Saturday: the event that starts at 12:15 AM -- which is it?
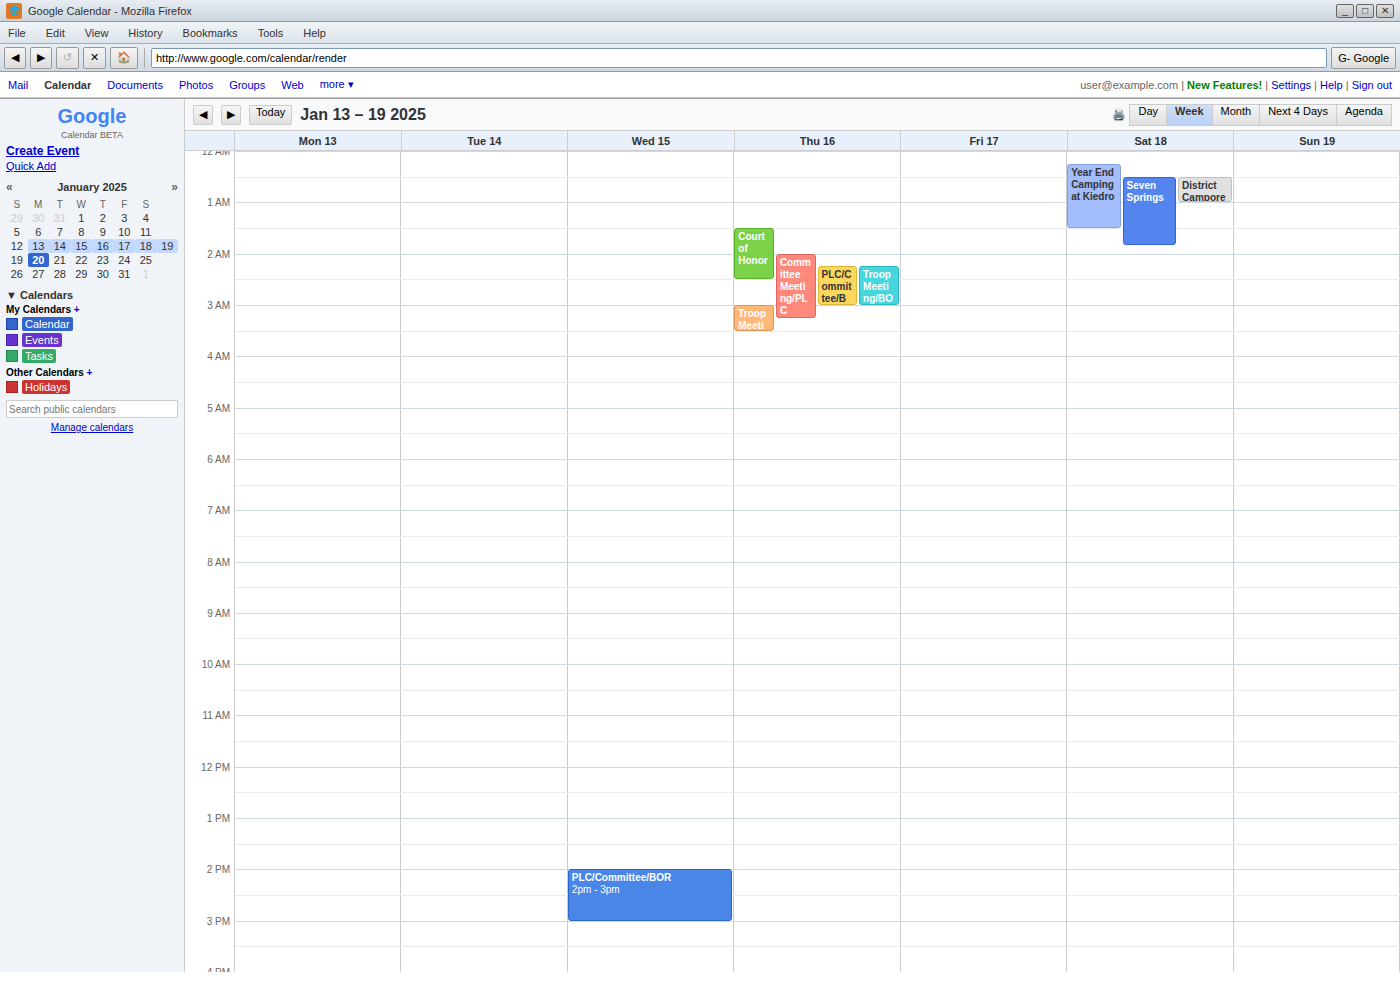
"Year End Camping at Kiedro"